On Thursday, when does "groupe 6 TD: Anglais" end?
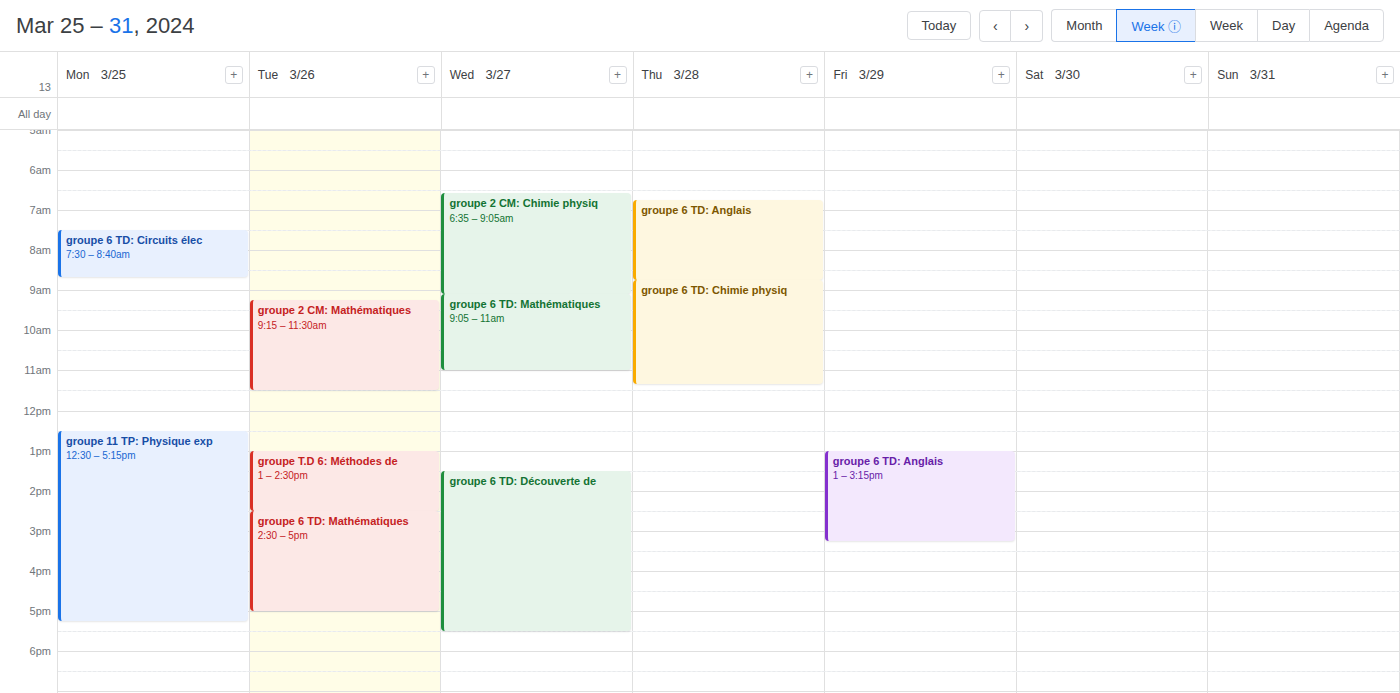
8:45 AM